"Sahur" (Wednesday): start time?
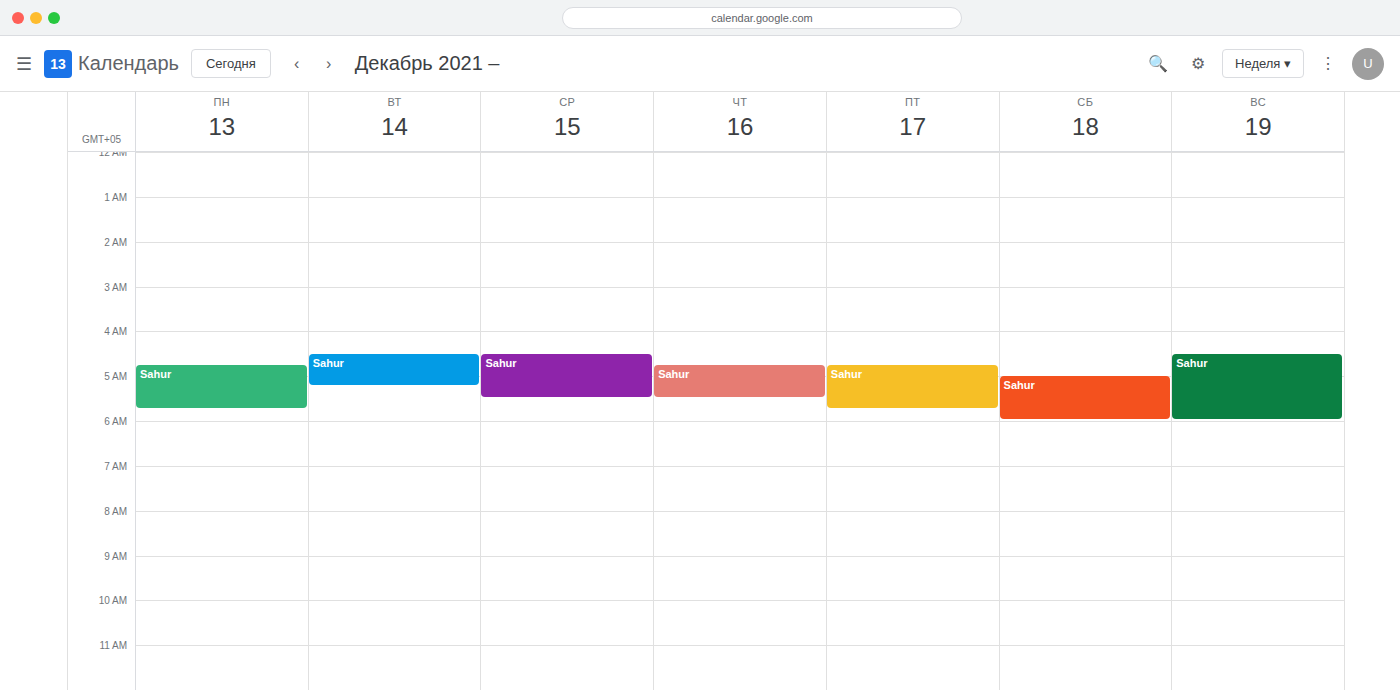
4:30 AM